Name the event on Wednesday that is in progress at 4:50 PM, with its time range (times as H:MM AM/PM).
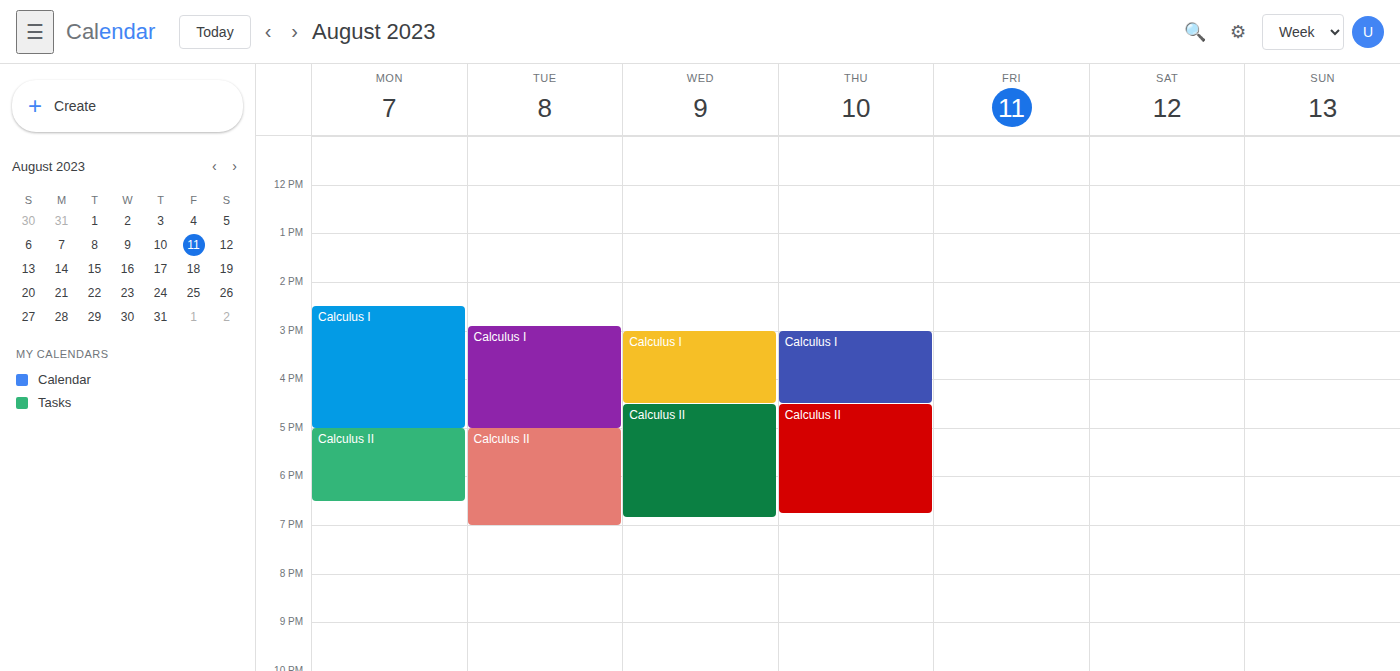
"Calculus II", 4:30 PM to 6:50 PM